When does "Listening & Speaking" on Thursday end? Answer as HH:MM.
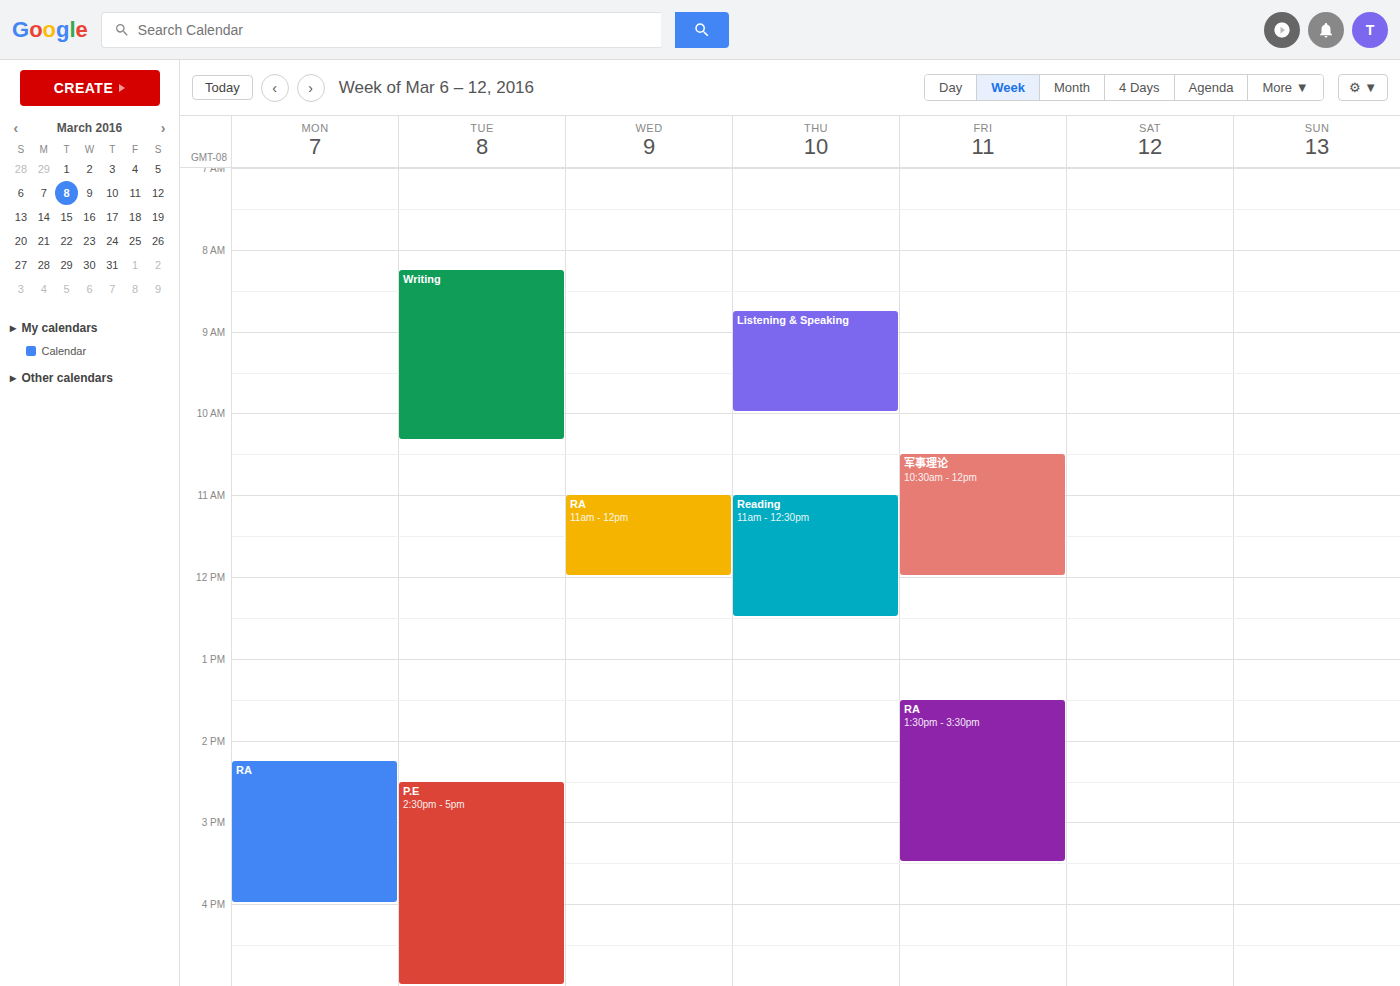
10:00